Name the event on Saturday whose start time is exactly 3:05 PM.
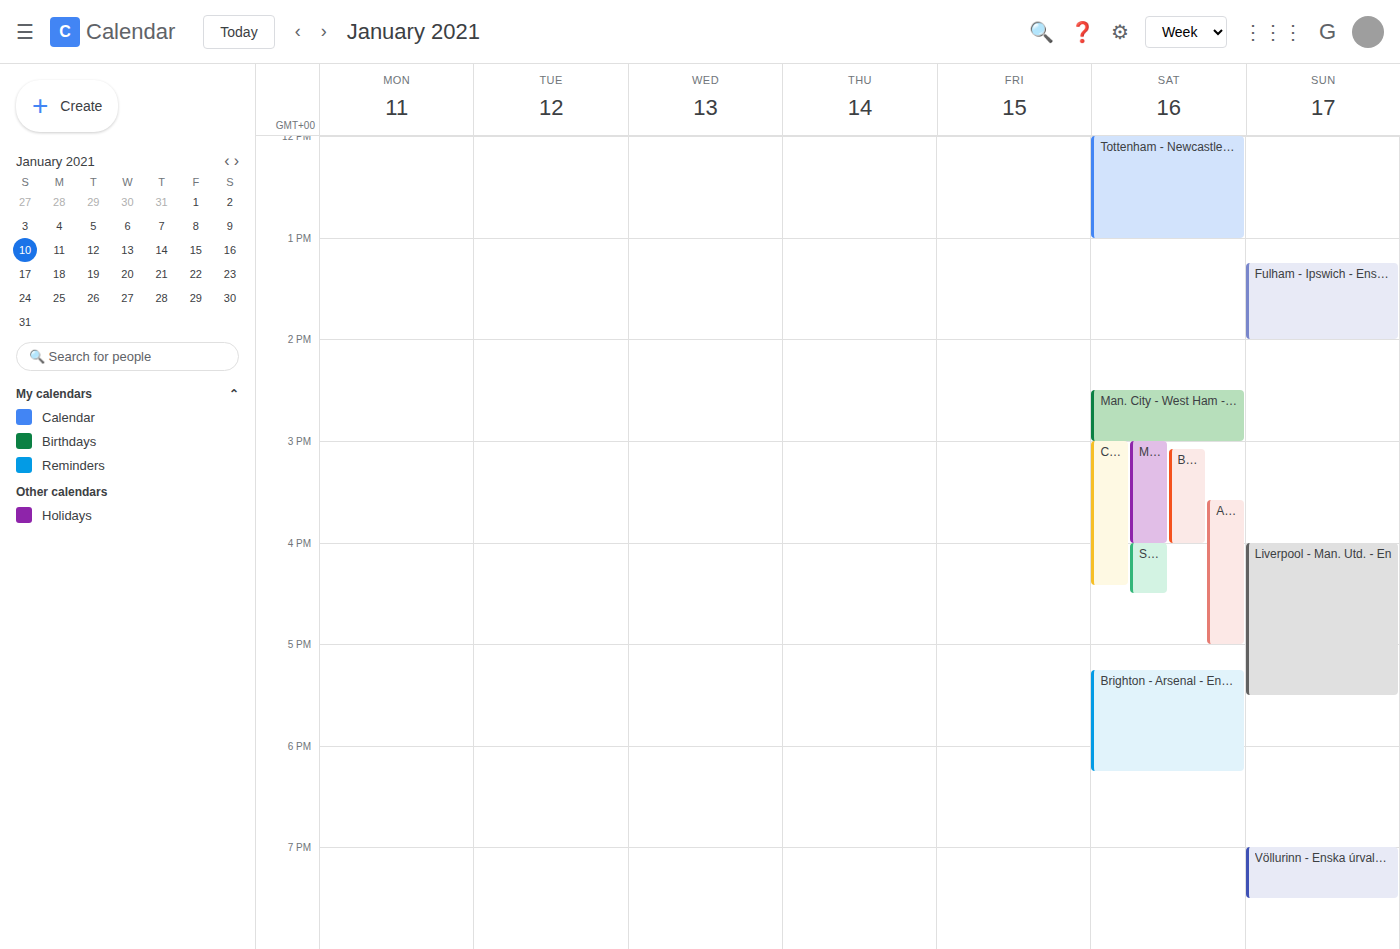
"Bournemouth - Everton - En"